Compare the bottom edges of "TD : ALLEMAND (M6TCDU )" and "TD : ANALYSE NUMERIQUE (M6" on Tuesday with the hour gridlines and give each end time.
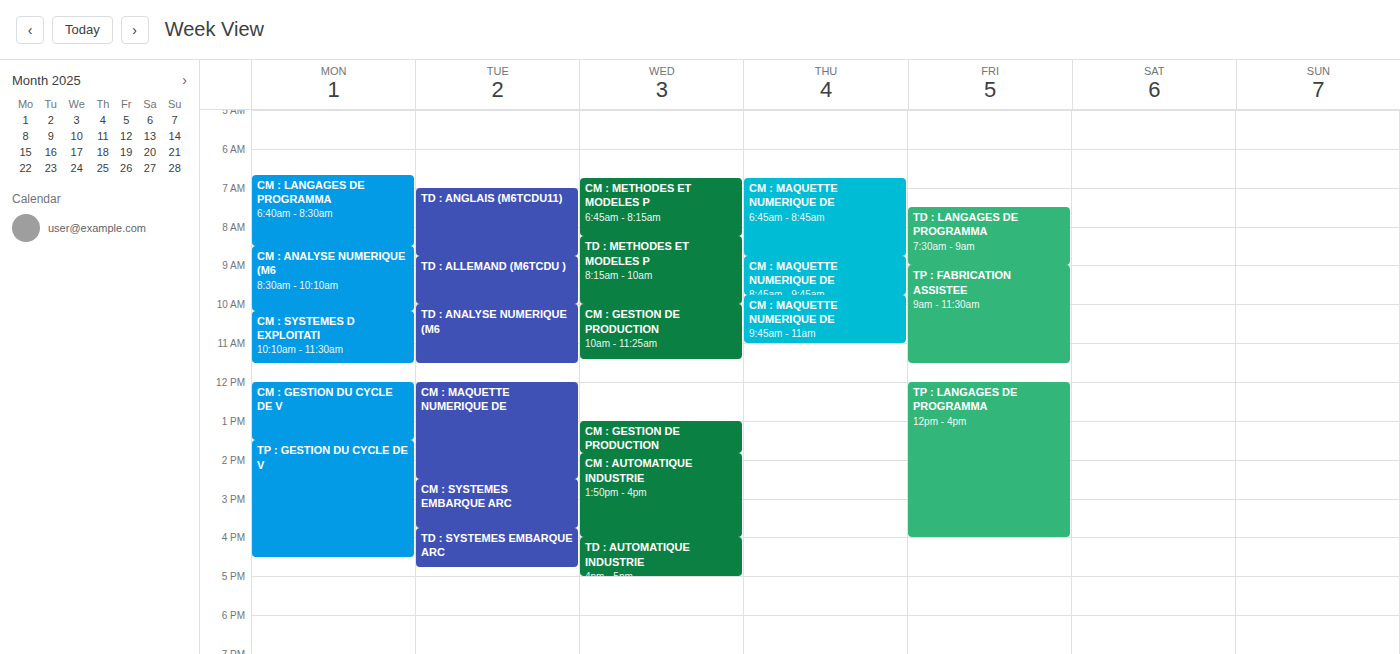
"TD : ALLEMAND (M6TCDU )": 10:00 AM, exactly on the 10 AM line. "TD : ANALYSE NUMERIQUE (M6": 11:30 AM, halfway between the 11 AM and 12 PM lines.